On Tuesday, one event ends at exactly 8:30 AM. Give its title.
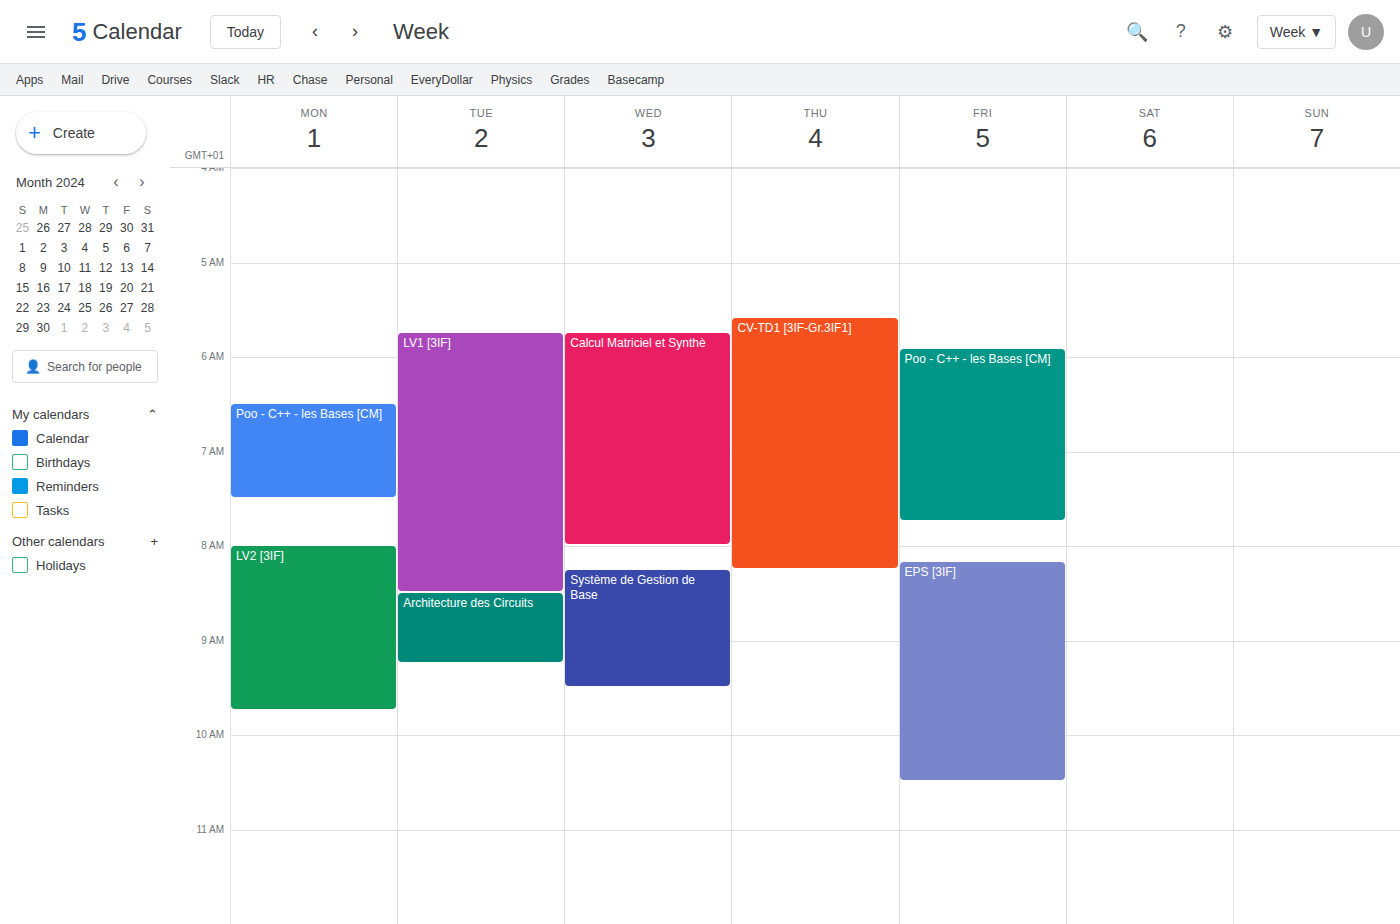
"LV1 [3IF]"